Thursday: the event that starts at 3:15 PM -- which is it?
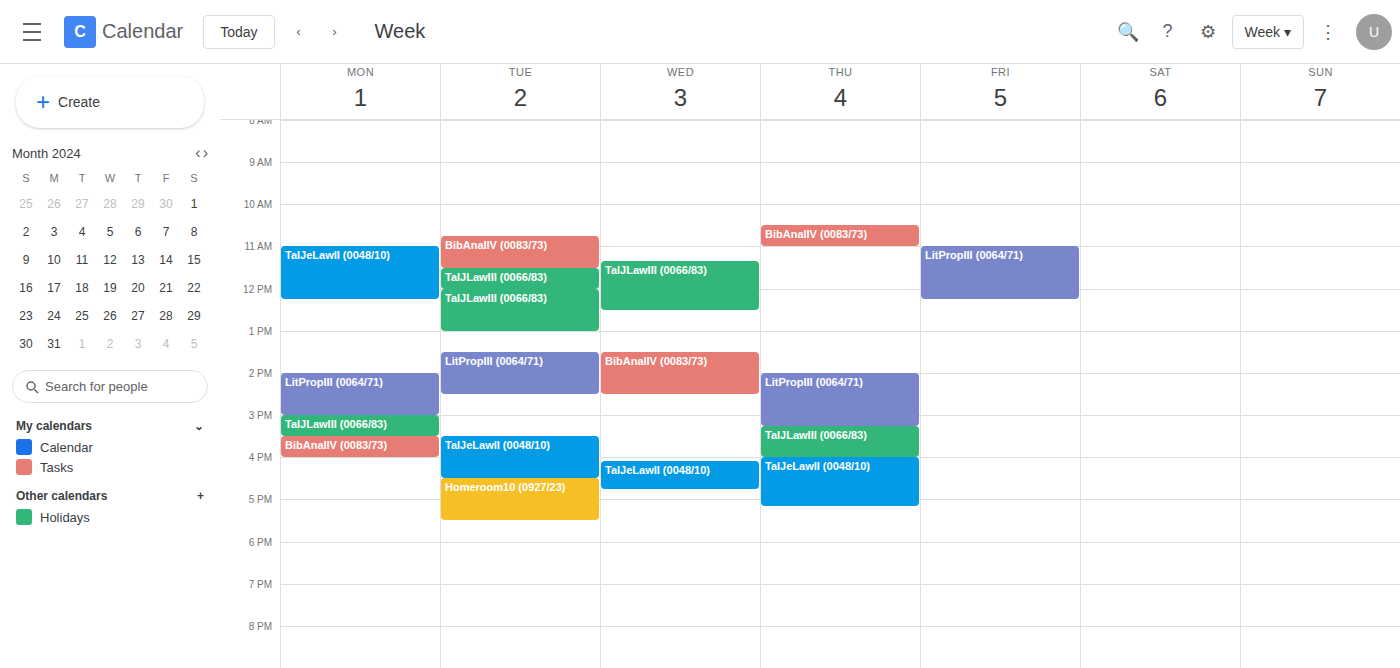
"TalJLawIII (0066/83)"